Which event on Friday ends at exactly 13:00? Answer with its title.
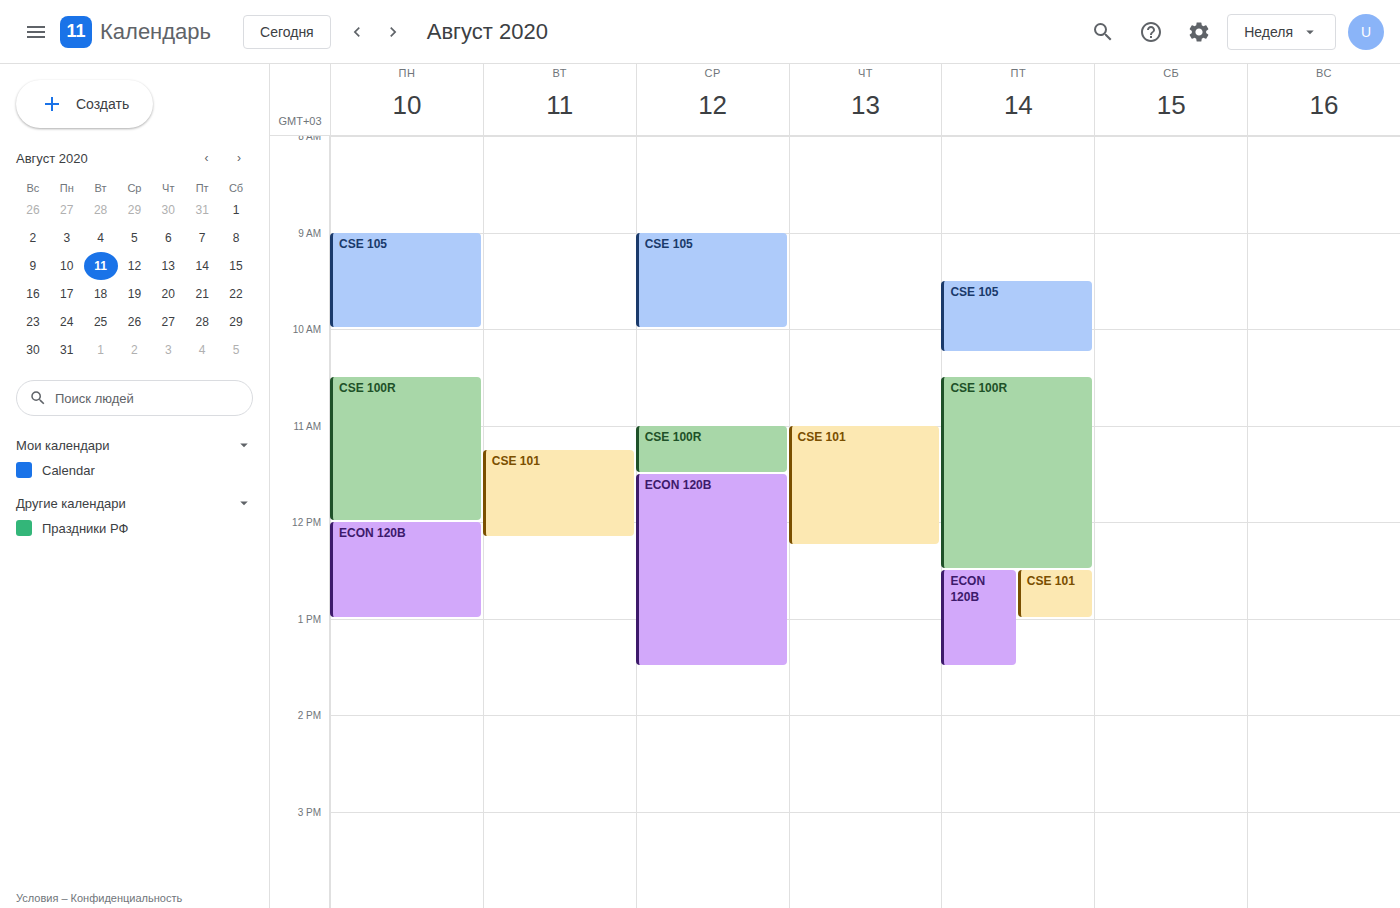
"CSE 101"